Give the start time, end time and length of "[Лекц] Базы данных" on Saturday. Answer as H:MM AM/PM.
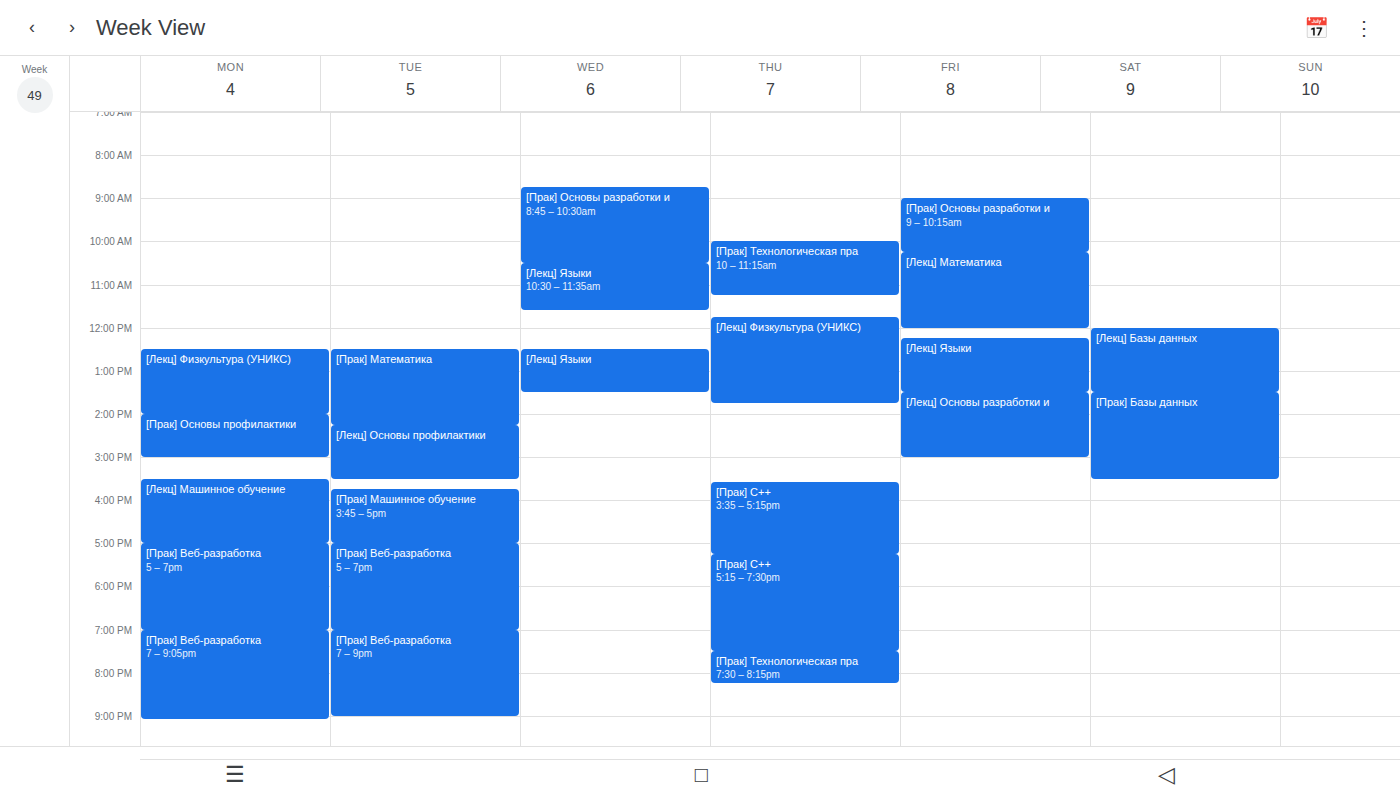
12:00 PM to 1:30 PM, 1 hour 30 minutes